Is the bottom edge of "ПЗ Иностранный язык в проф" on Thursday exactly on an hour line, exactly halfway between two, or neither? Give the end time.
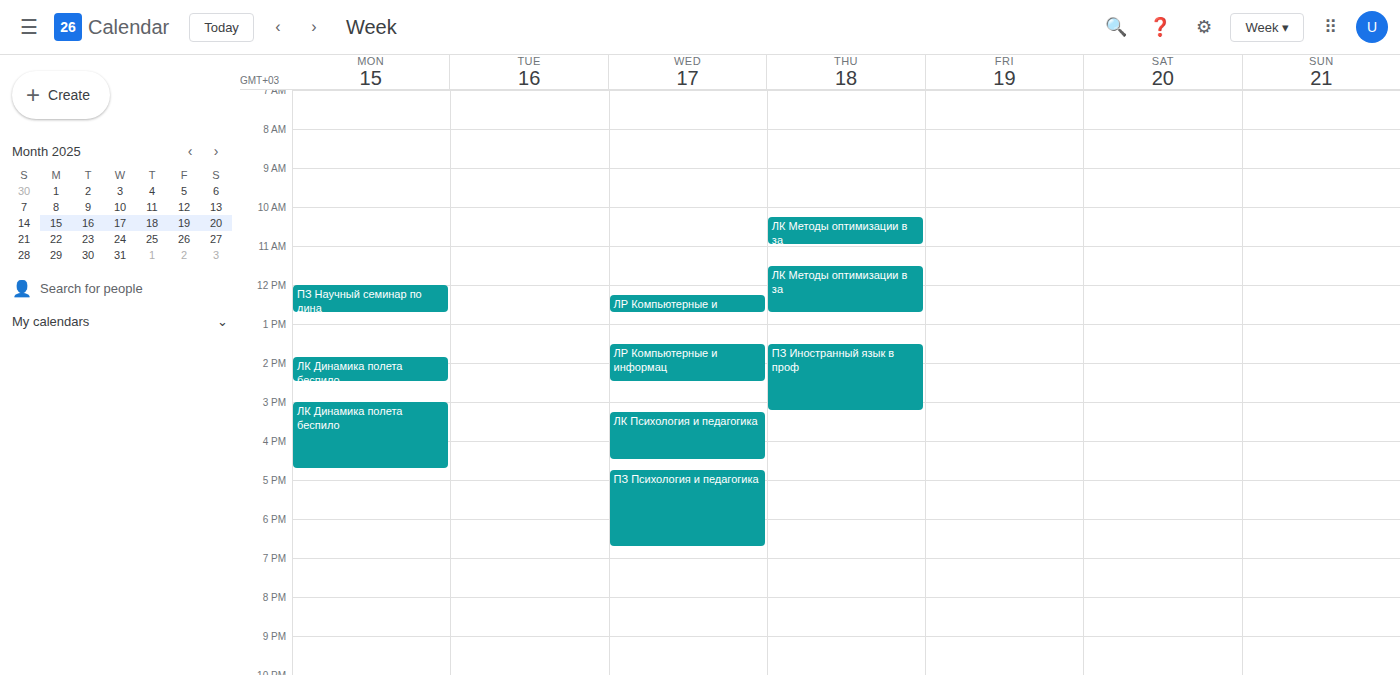
15:15 -- neither: a quarter of the way from the 15:00 line to the 16:00 line.